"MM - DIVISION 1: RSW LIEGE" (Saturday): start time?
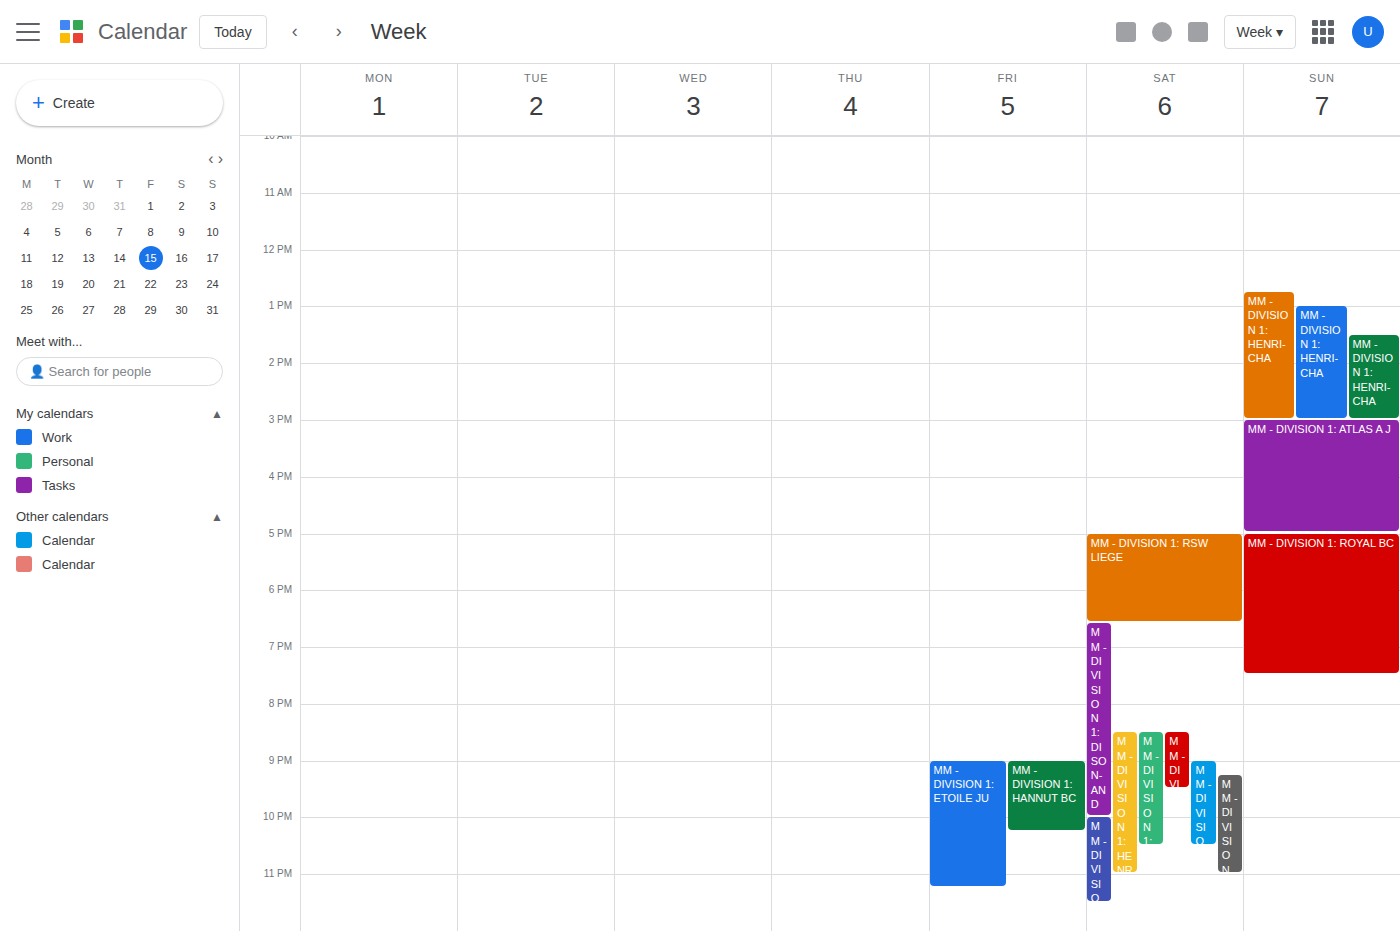
5:00 PM